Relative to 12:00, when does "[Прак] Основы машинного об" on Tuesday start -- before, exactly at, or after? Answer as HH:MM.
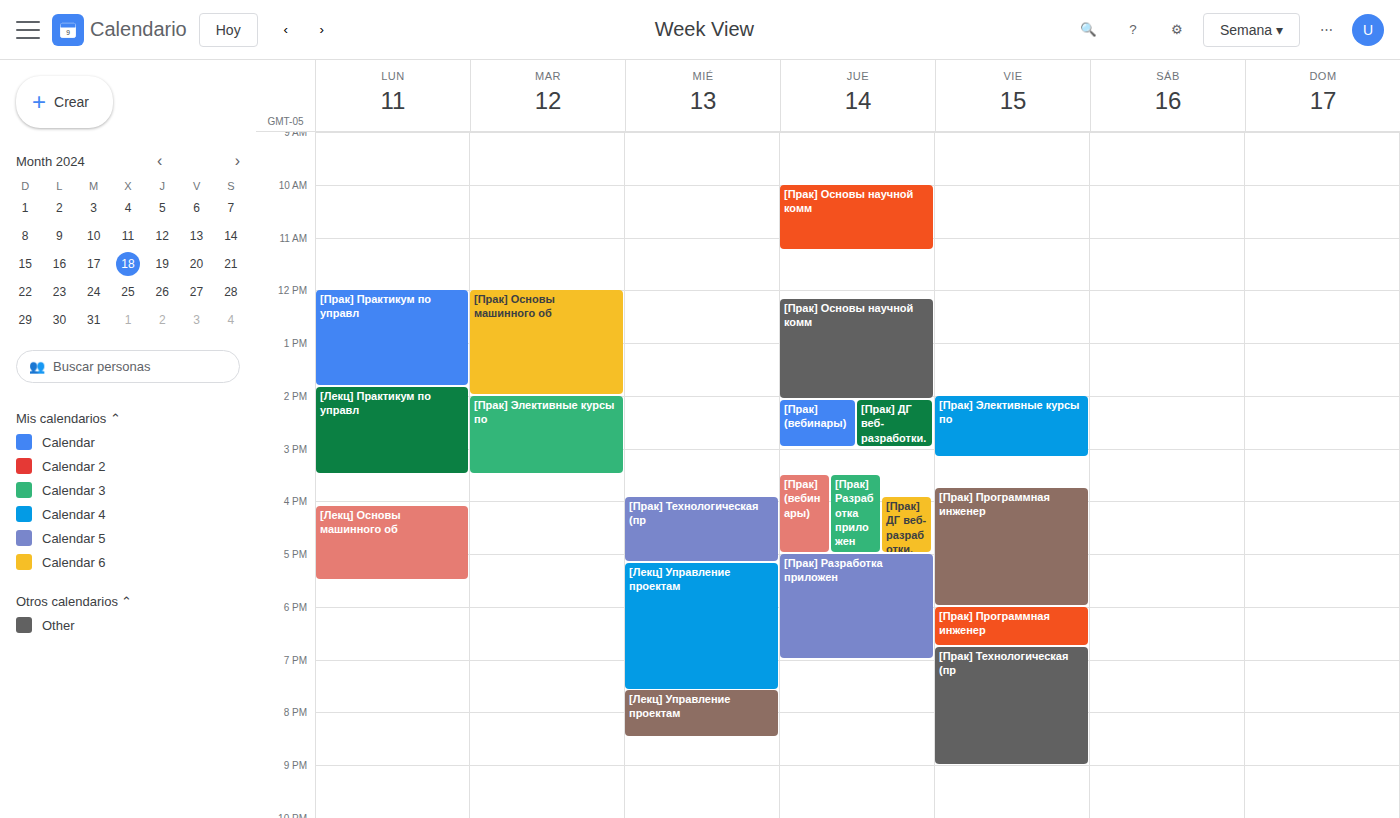
12:00 -- exactly at 12:00, on the 12:00 line.